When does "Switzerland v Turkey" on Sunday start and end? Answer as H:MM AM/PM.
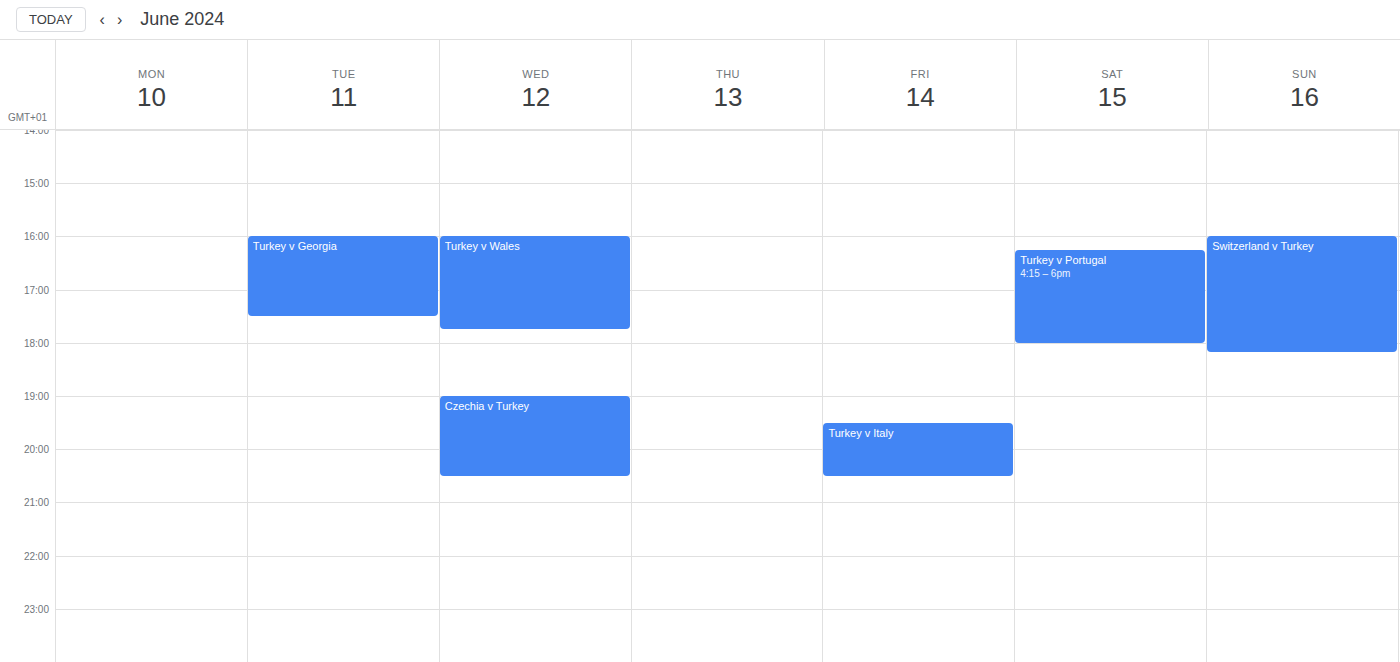
4:00 PM to 6:10 PM